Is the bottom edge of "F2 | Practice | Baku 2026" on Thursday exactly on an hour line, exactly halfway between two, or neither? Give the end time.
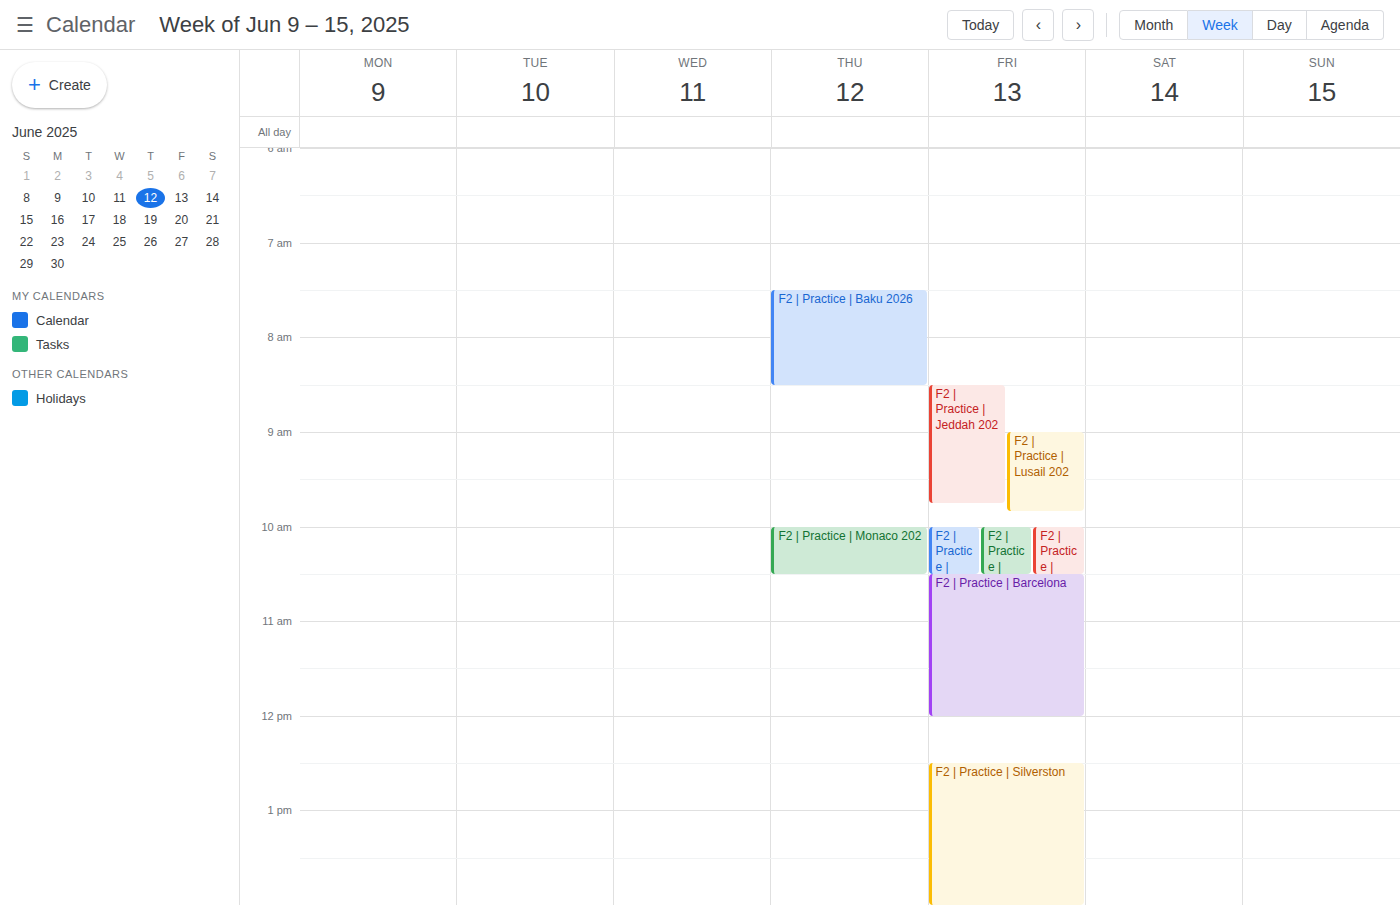
8:30 AM -- halfway between the 8 AM and 9 AM lines.